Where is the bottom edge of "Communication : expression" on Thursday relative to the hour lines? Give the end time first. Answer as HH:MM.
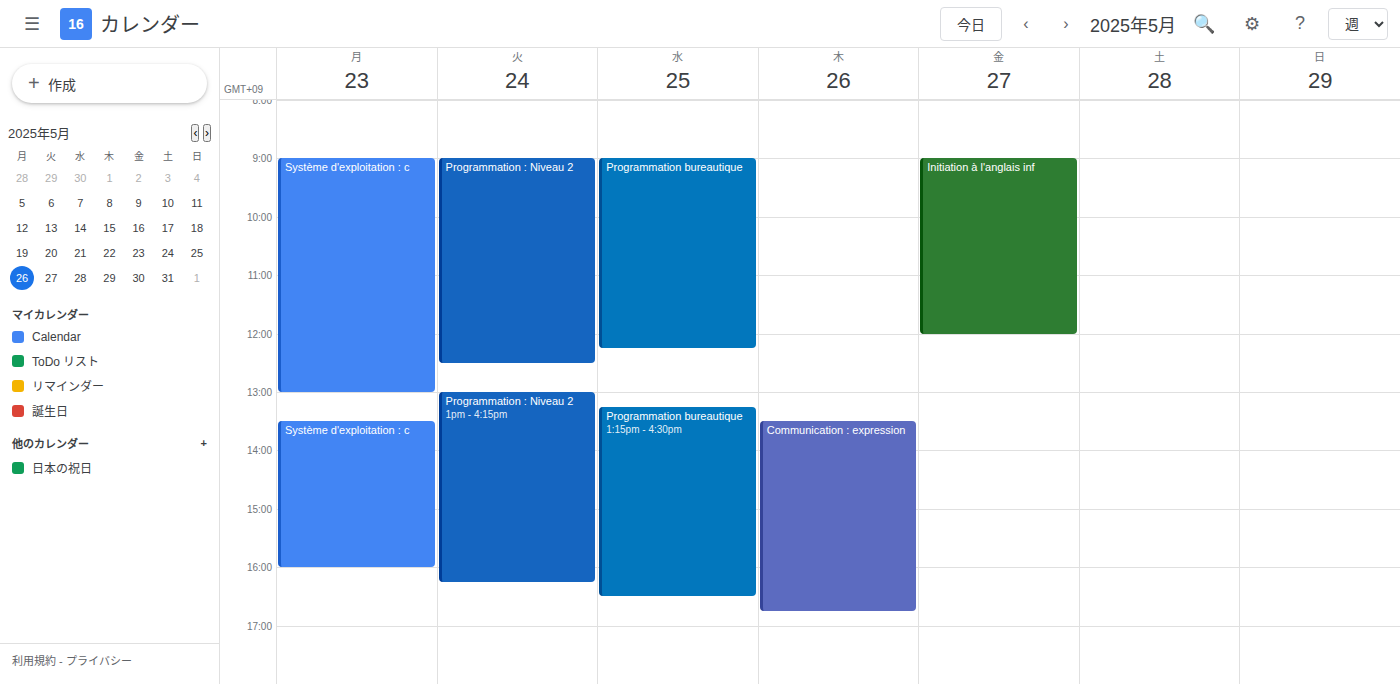
16:45 -- neither: three quarters of the way from the 16:00 line to the 17:00 line.